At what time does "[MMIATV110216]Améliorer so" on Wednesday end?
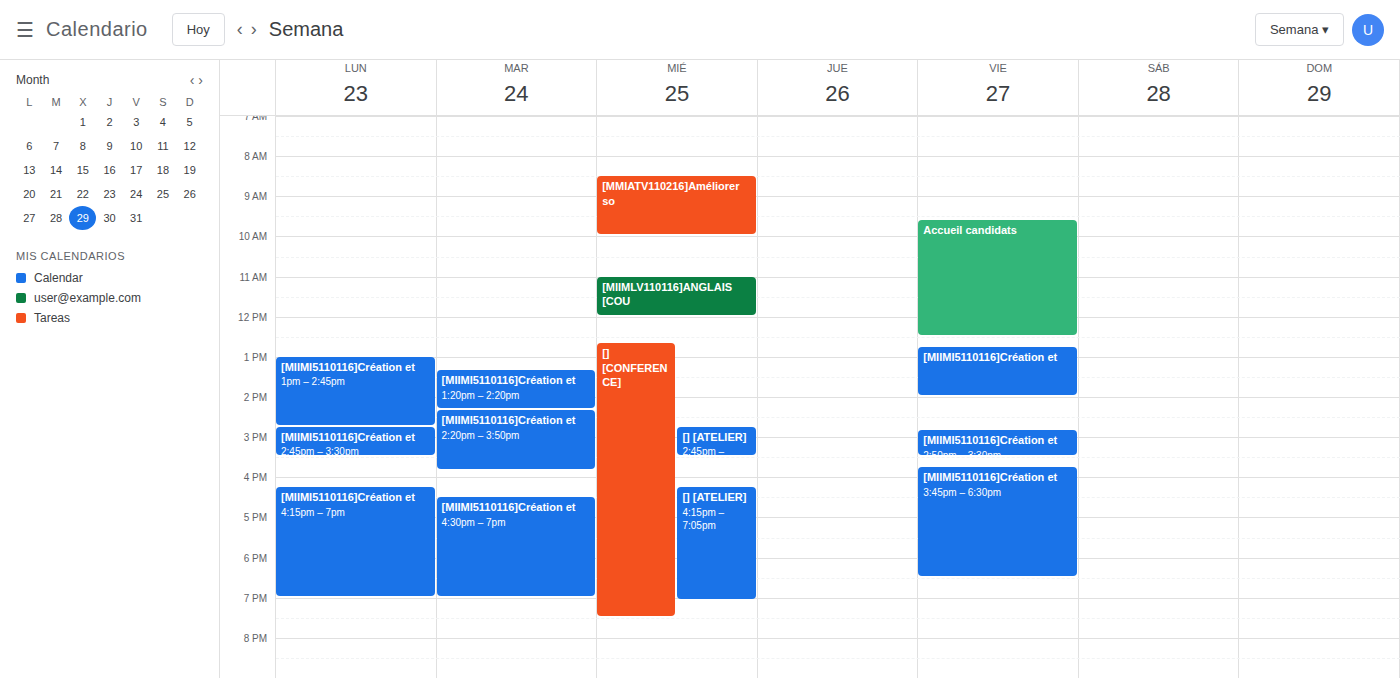
10:00 AM